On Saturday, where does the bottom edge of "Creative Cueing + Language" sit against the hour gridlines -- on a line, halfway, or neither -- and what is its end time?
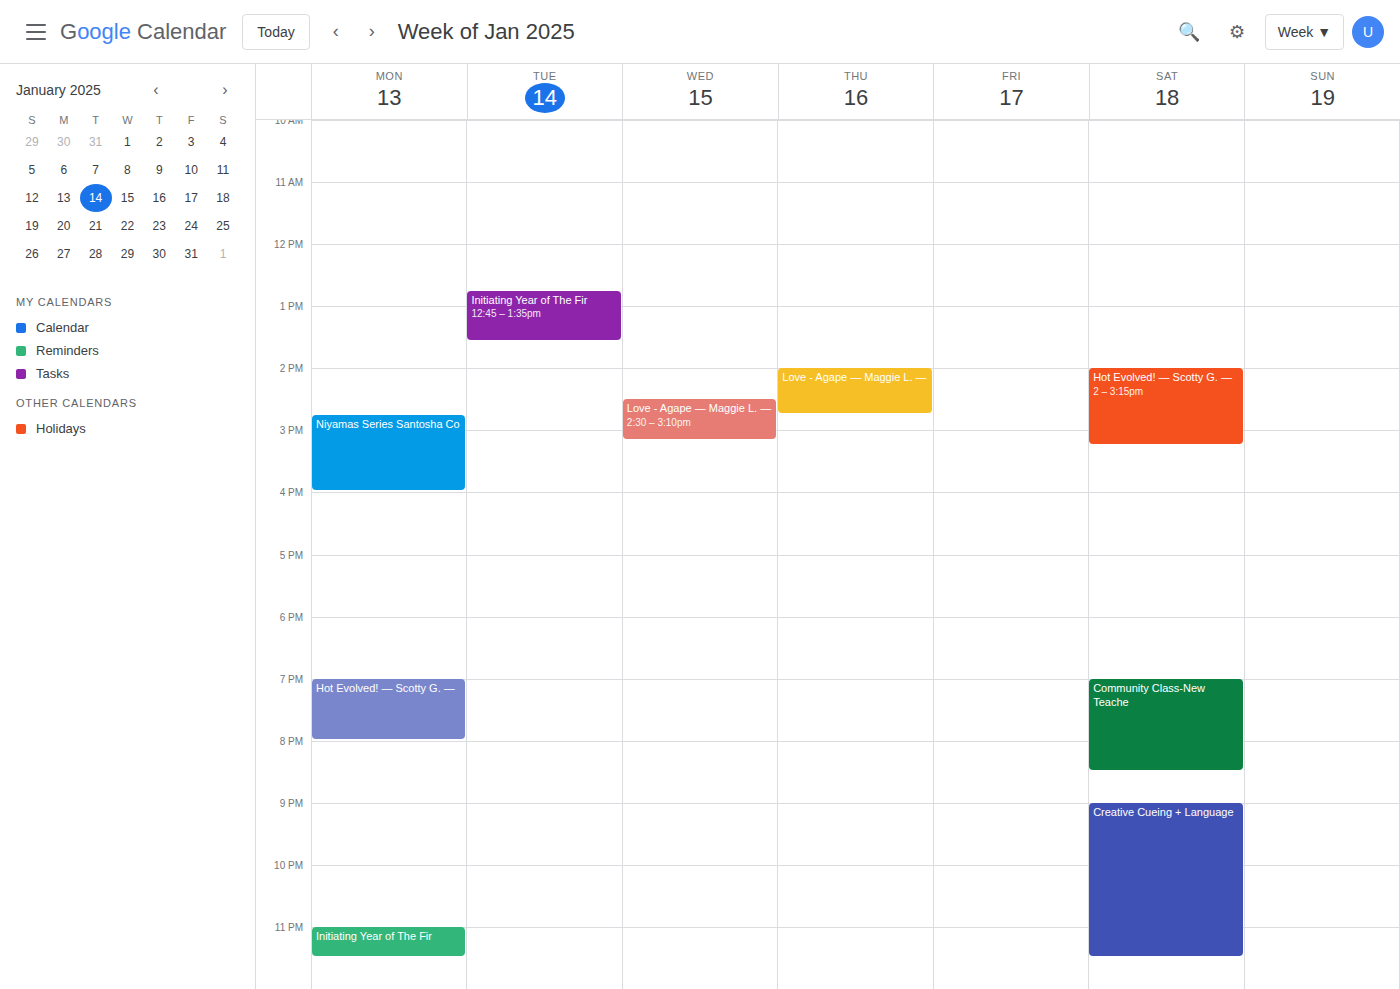
11:30 PM -- halfway between the 11 PM and 12 AM lines.